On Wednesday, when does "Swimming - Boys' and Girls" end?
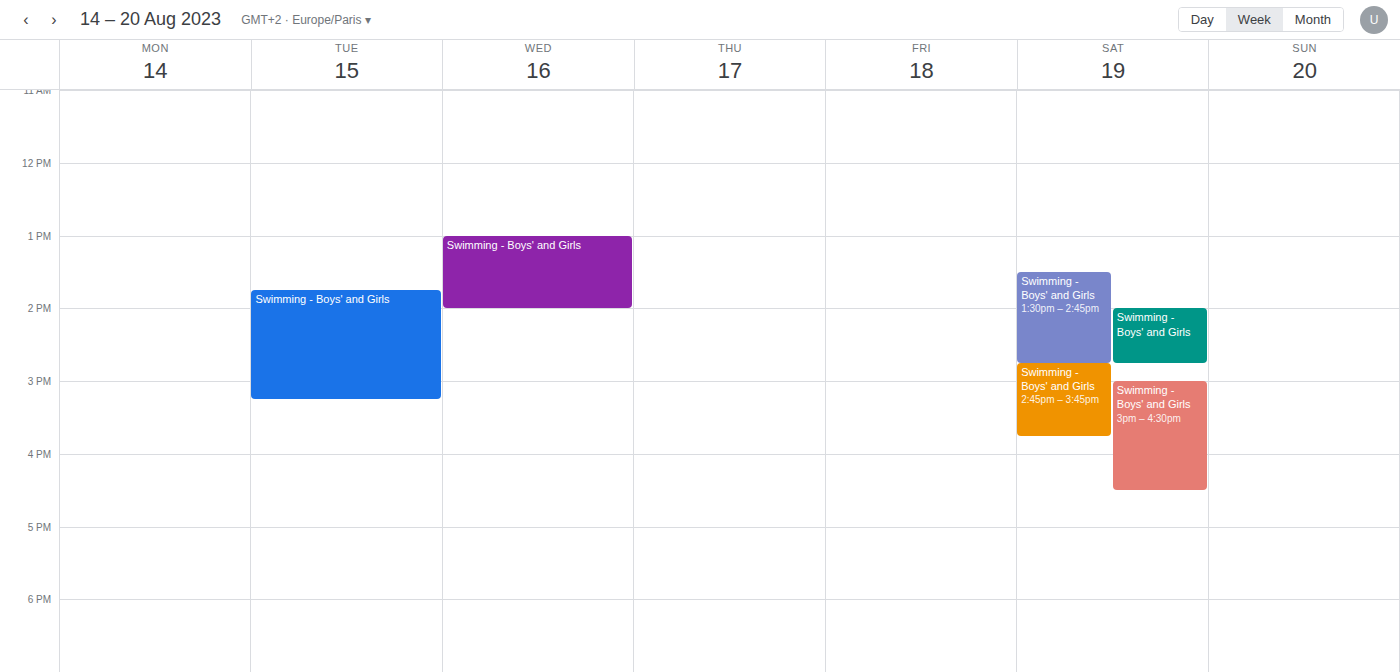
2:00 PM